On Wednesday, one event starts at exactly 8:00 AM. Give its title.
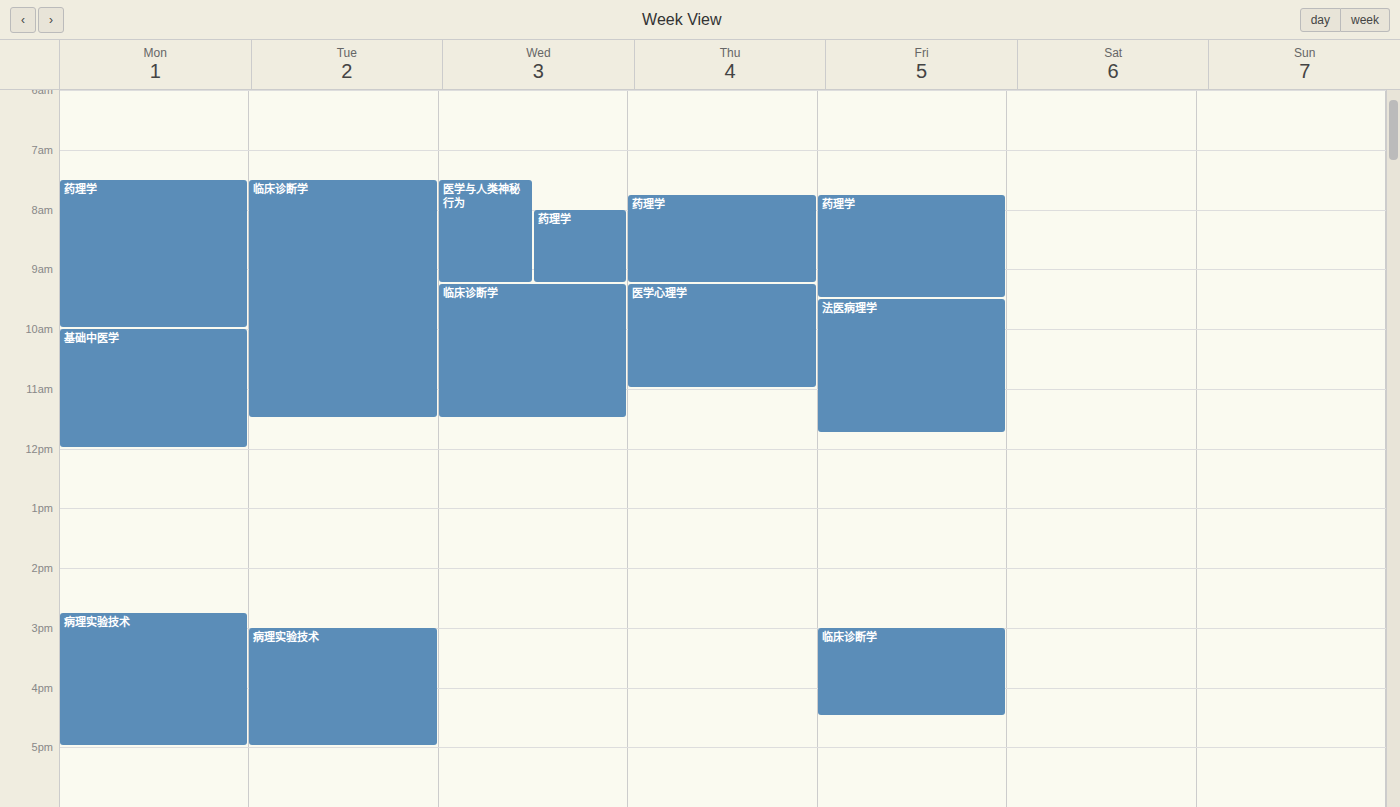
"药理学"